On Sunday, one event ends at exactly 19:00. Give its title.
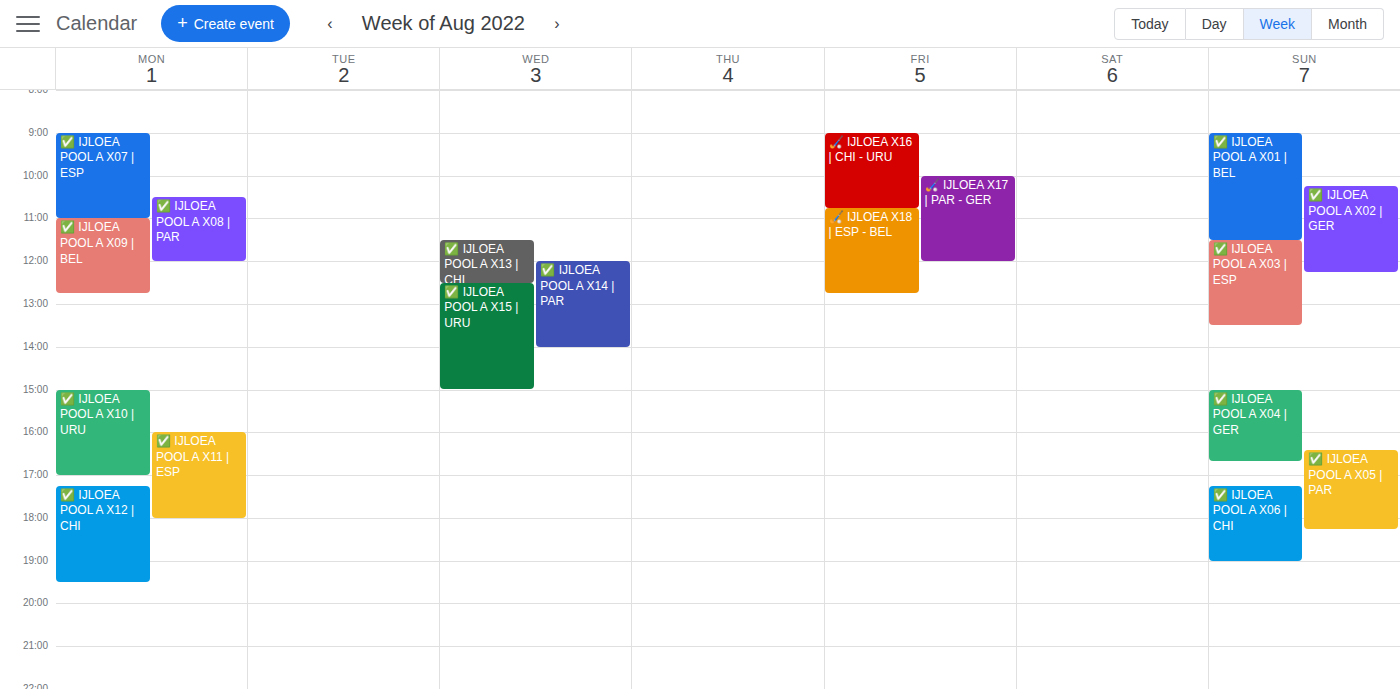
"✅ IJLOEA POOL A X06 | CHI"